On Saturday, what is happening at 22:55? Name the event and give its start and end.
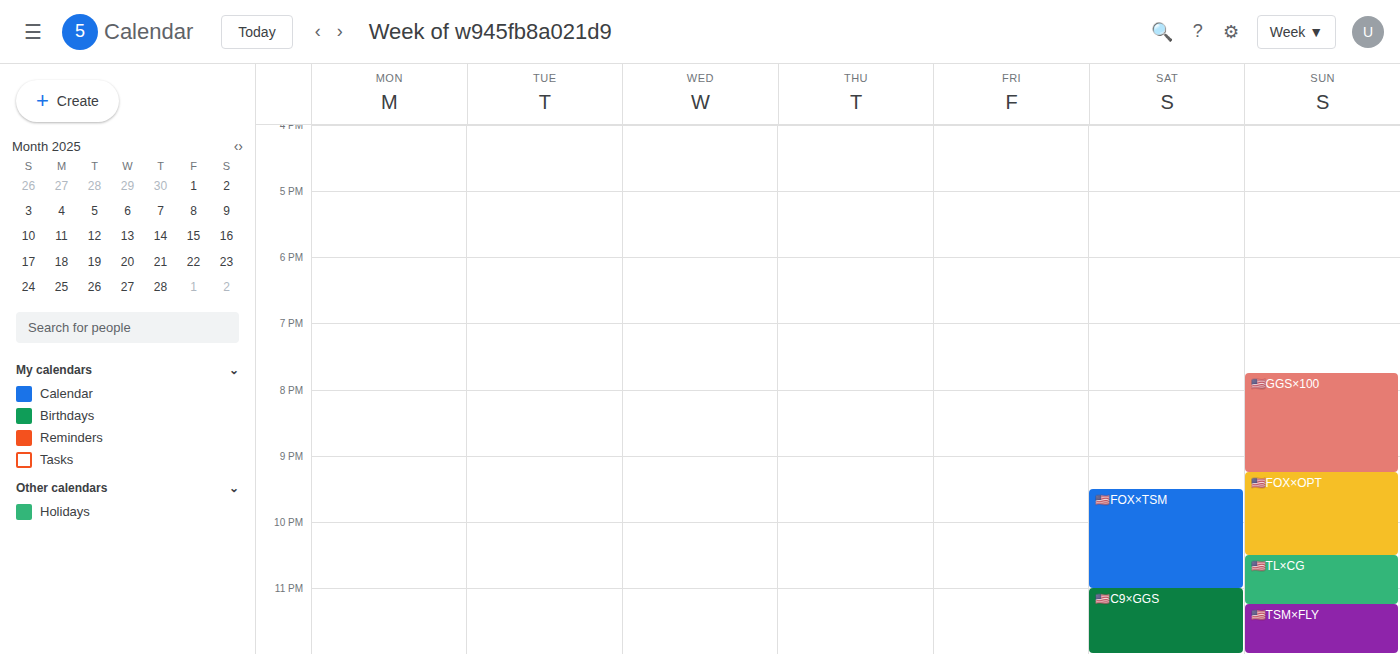
"🇺🇸FOX×TSM", 21:30 to 23:00